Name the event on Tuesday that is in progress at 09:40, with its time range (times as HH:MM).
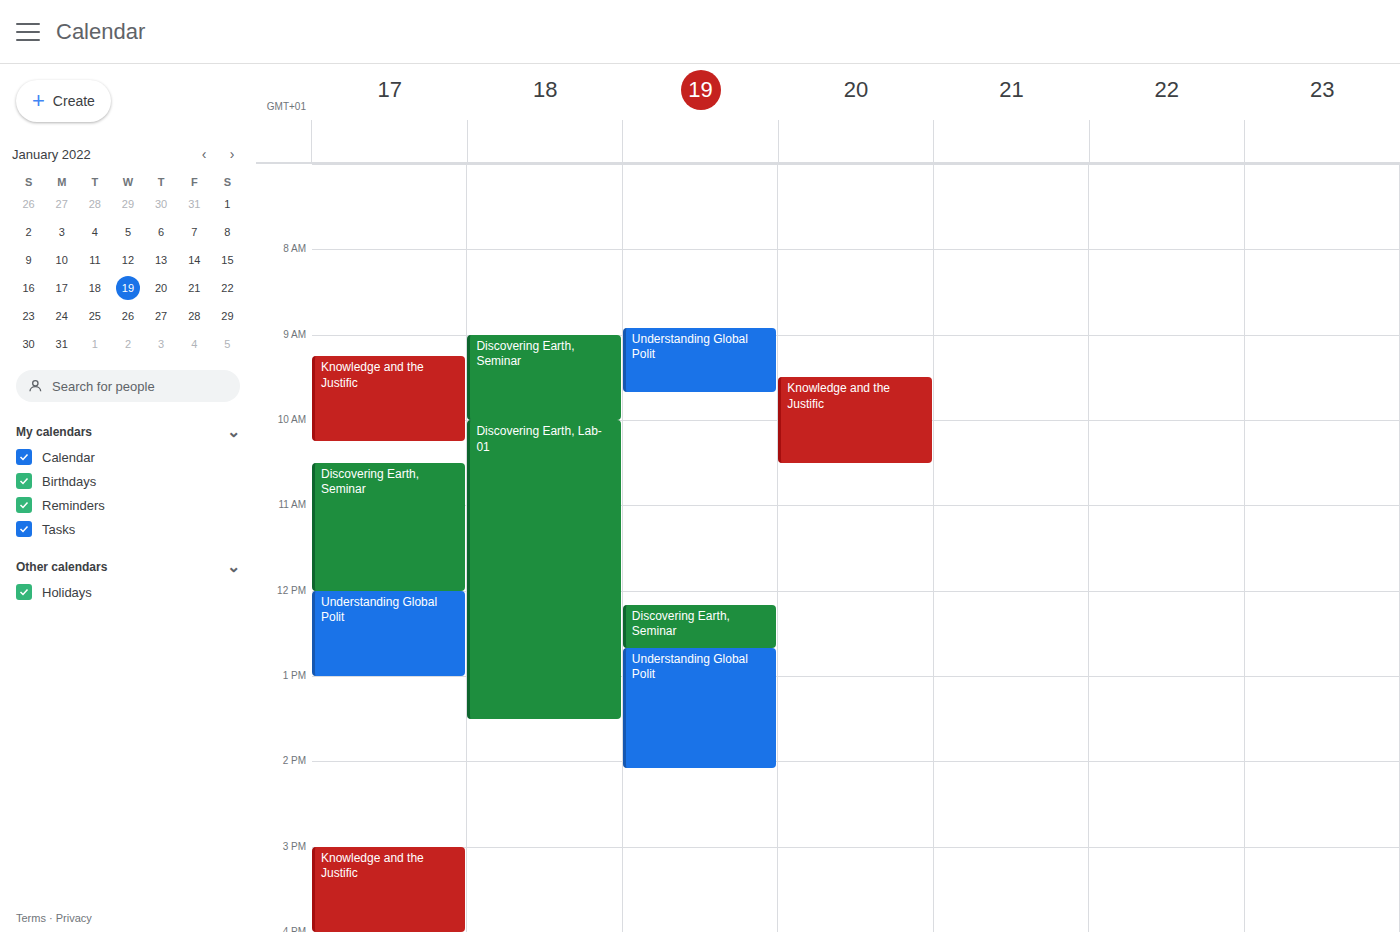
"Discovering Earth, Seminar", 09:00 to 10:00